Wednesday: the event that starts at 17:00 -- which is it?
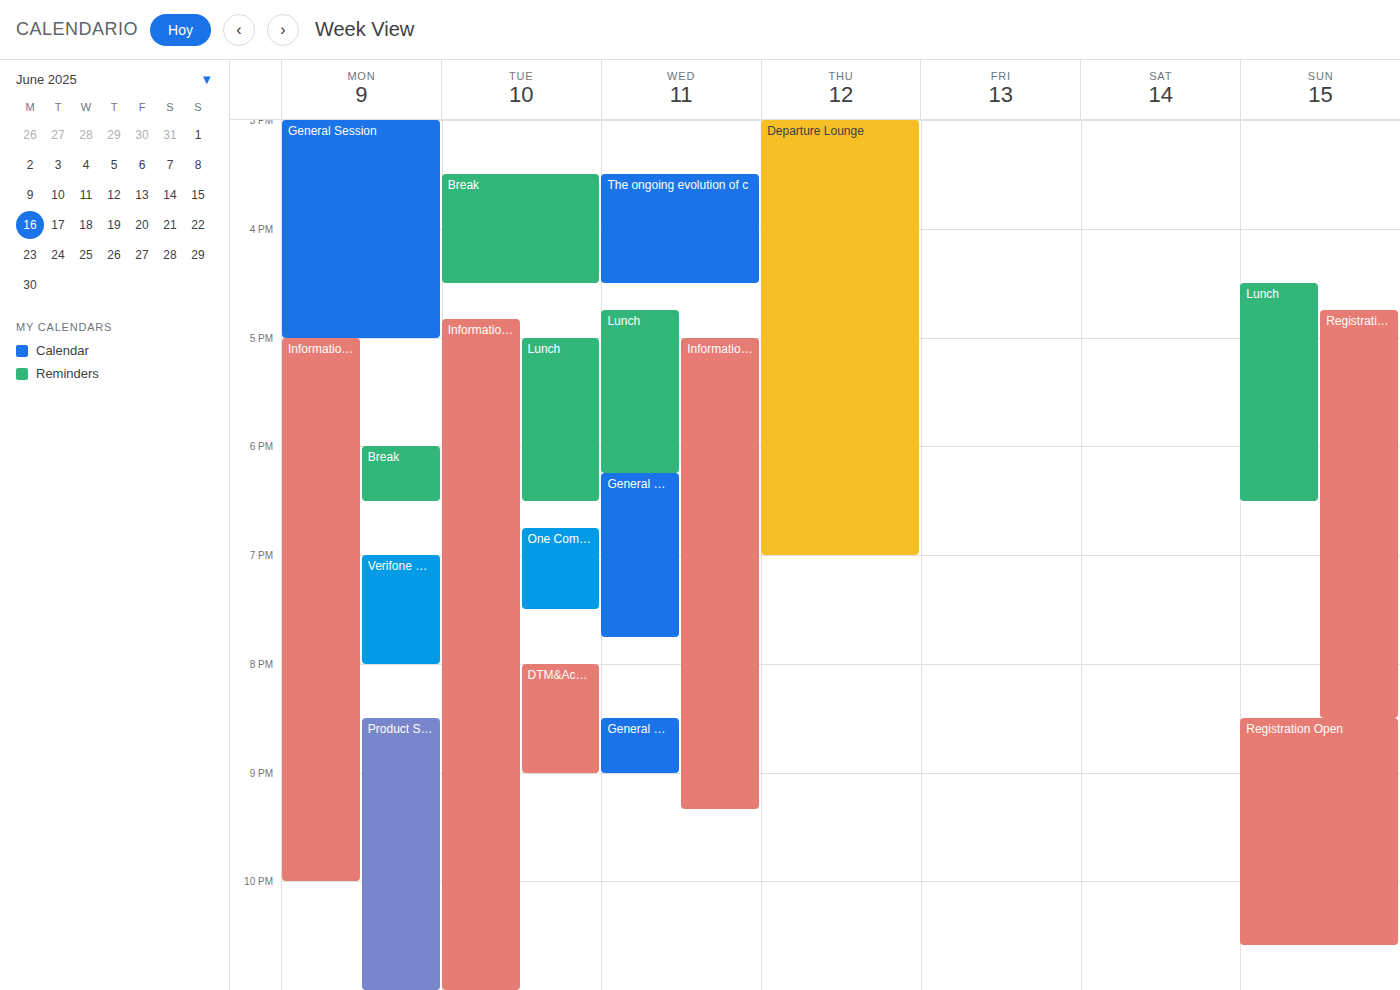
"Information Desk"